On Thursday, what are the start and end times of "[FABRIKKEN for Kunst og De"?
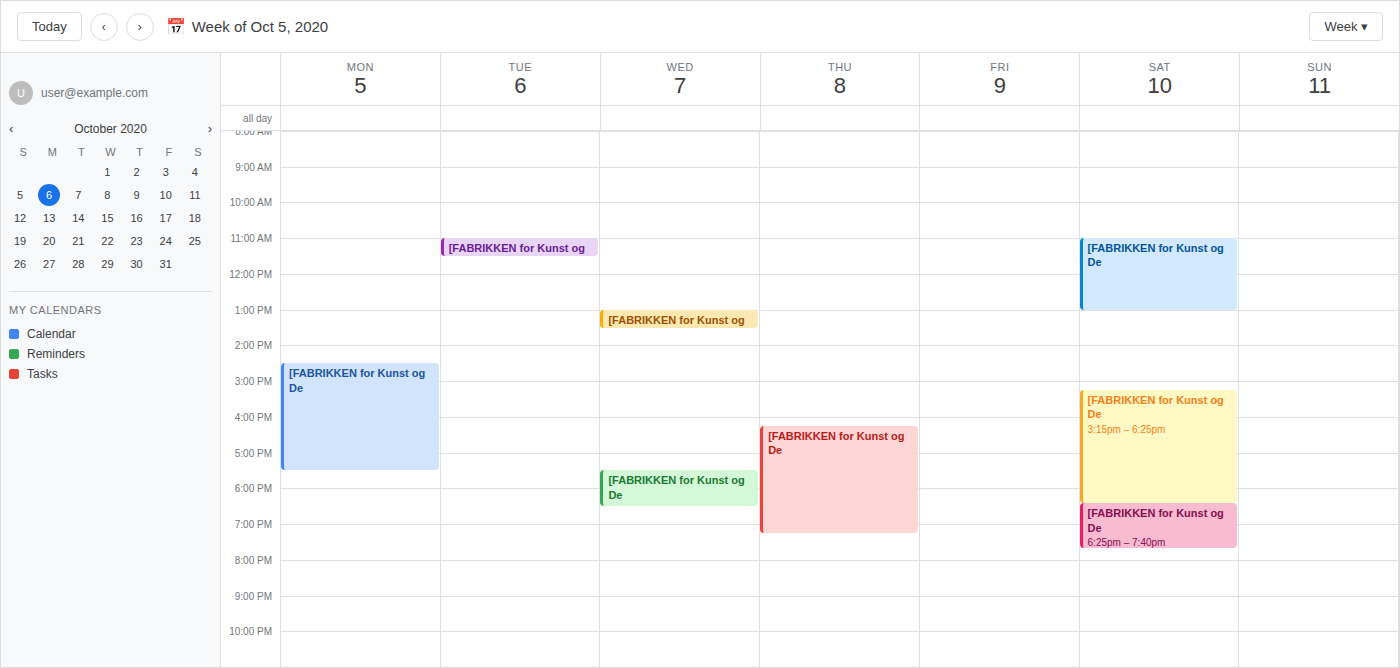
4:15 PM to 7:15 PM